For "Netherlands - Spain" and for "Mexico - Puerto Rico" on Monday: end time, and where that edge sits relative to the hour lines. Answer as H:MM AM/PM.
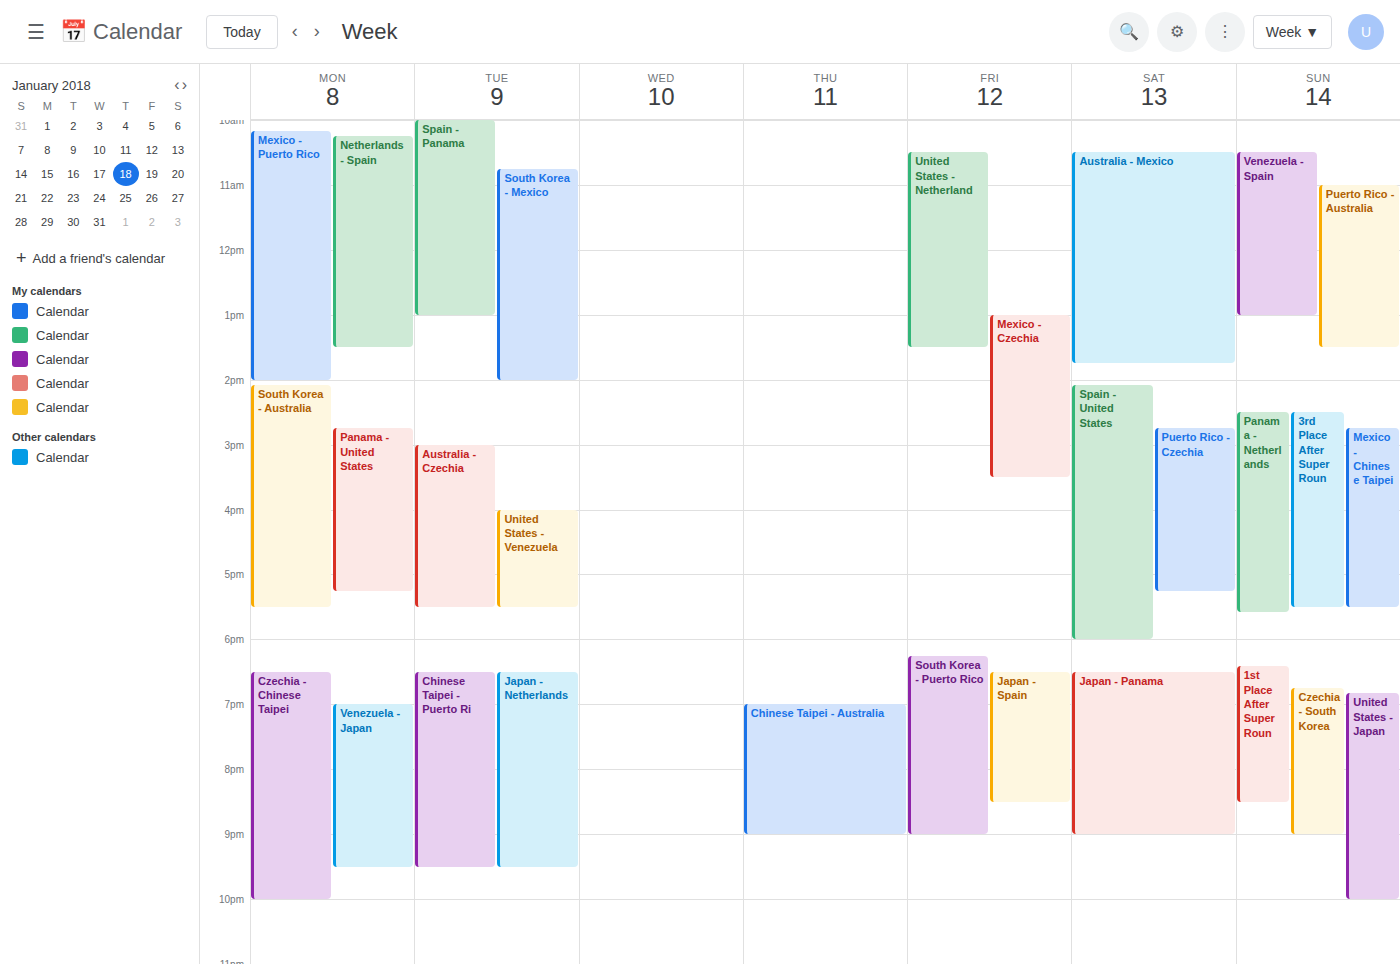
"Netherlands - Spain": 1:30 PM, halfway between the 1 PM and 2 PM lines. "Mexico - Puerto Rico": 2:00 PM, exactly on the 2 PM line.